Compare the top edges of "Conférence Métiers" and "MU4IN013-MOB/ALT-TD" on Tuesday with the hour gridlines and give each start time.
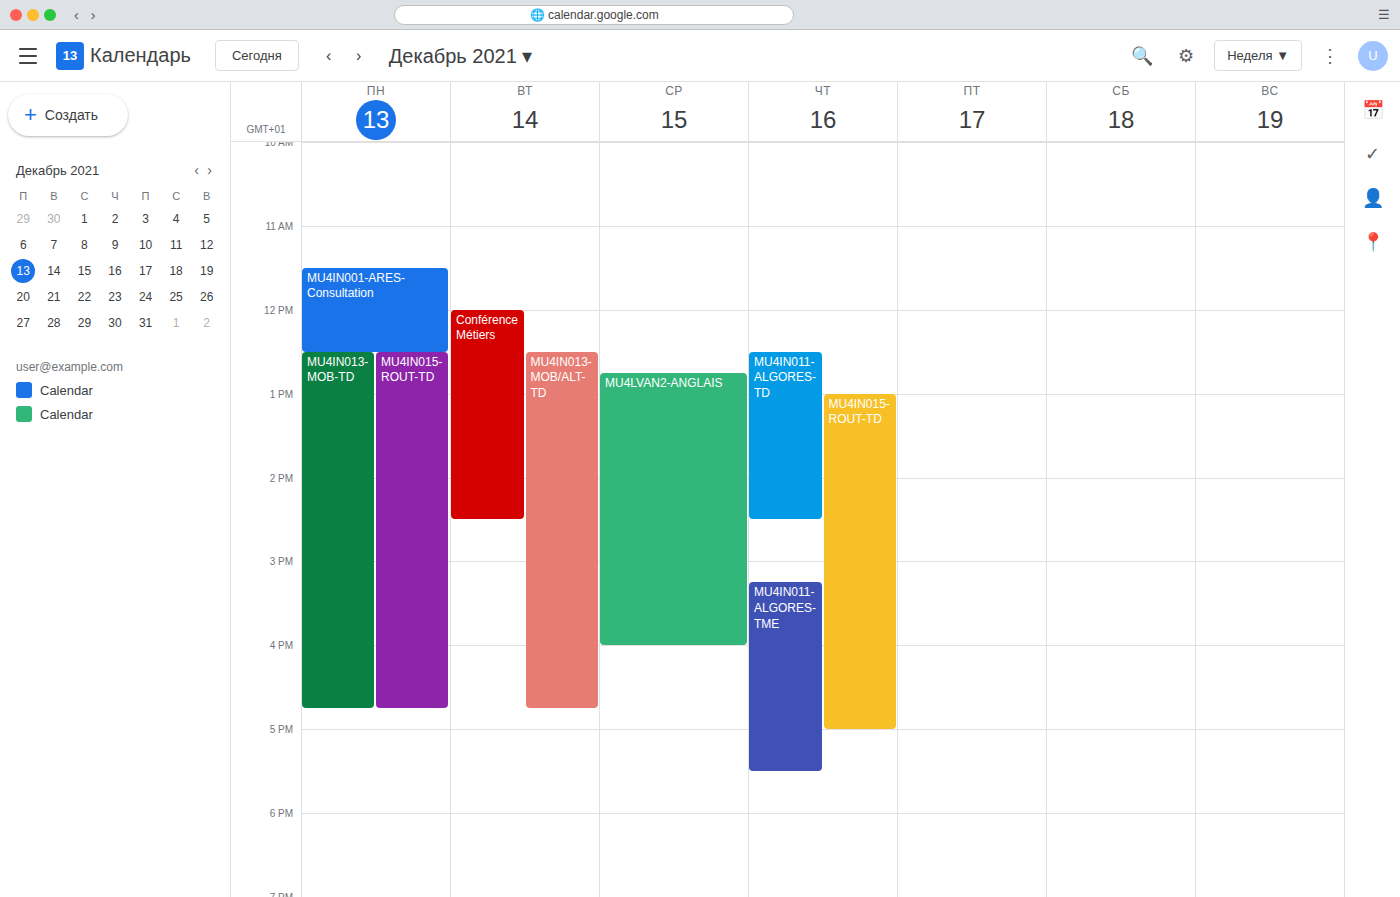
"Conférence Métiers": 12:00 PM, exactly on the 12 PM line. "MU4IN013-MOB/ALT-TD": 12:30 PM, halfway between the 12 PM and 1 PM lines.